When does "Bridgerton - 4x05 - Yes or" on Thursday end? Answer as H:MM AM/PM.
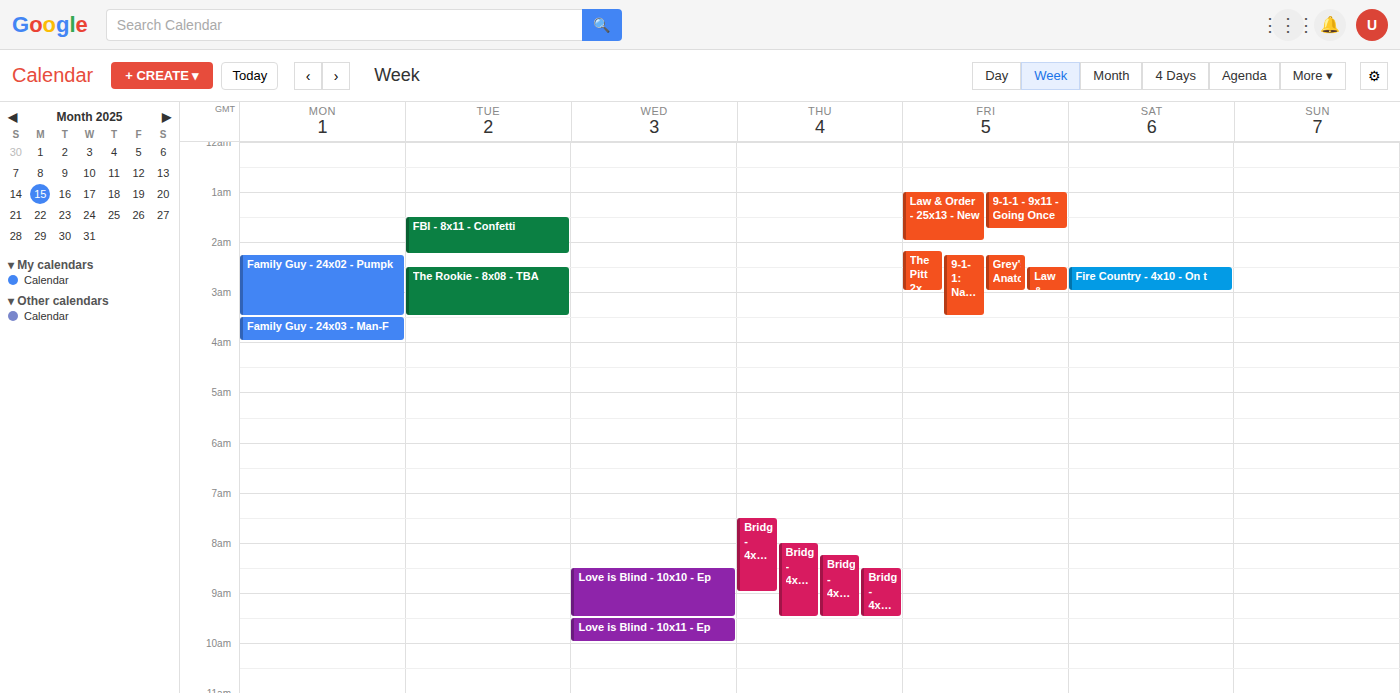
9:30 AM